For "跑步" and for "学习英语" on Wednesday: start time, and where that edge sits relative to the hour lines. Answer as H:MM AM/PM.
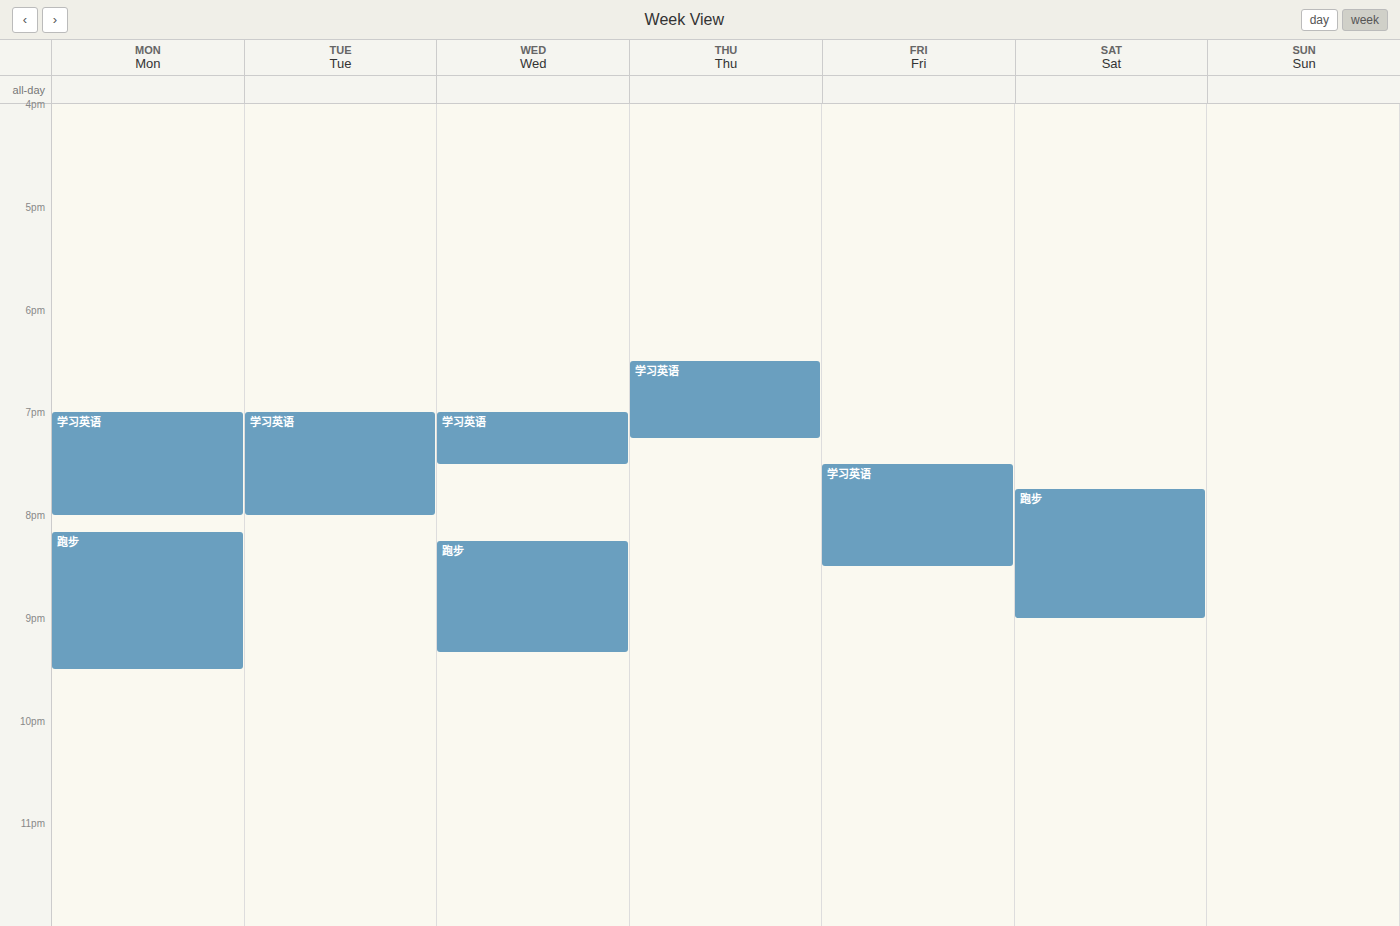
"跑步": 8:15 PM, neither: a quarter of the way from the 8 PM line to the 9 PM line. "学习英语": 7:00 PM, exactly on the 7 PM line.